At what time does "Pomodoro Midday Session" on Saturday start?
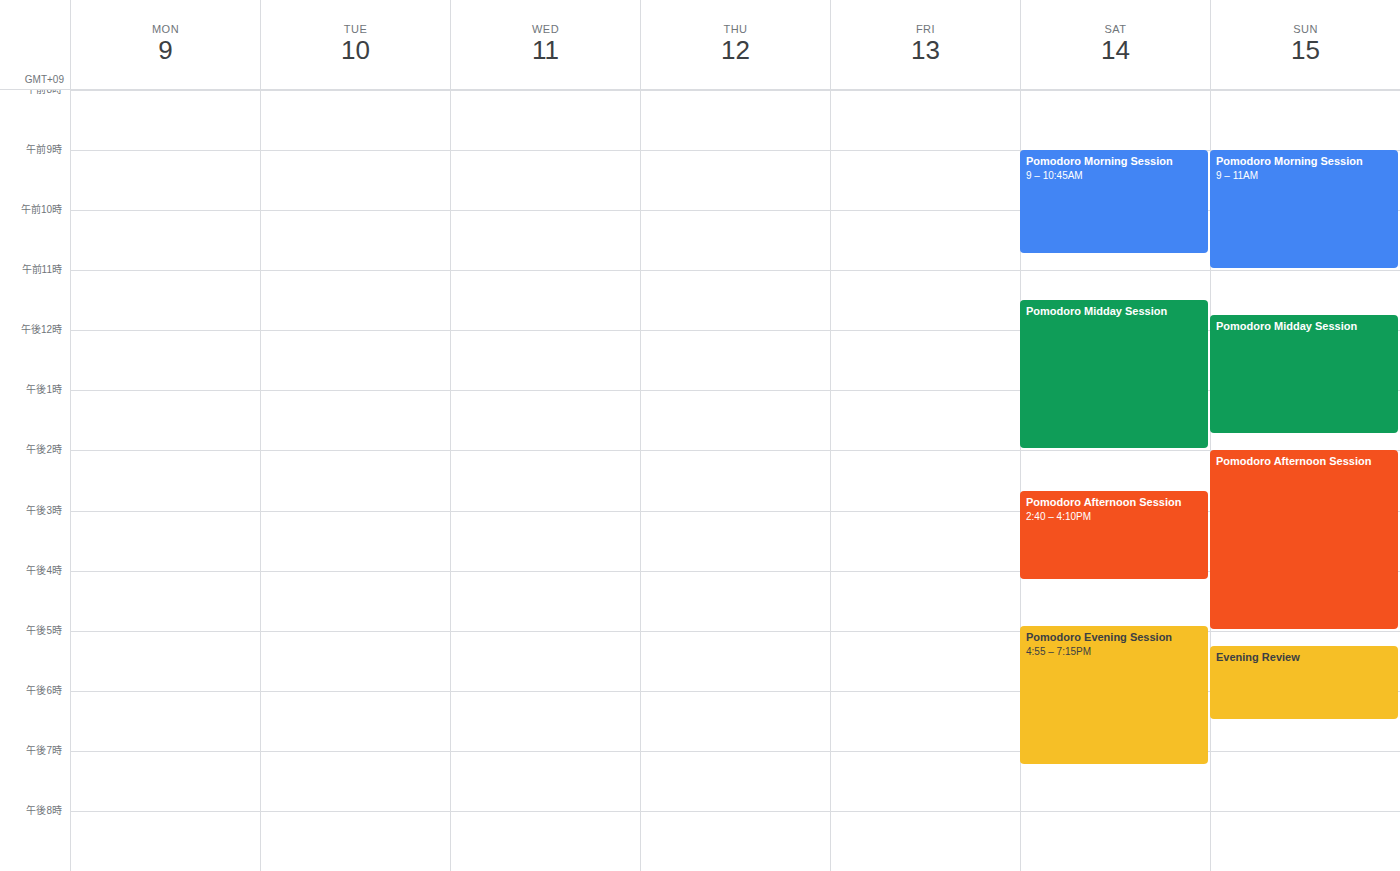
11:30 AM